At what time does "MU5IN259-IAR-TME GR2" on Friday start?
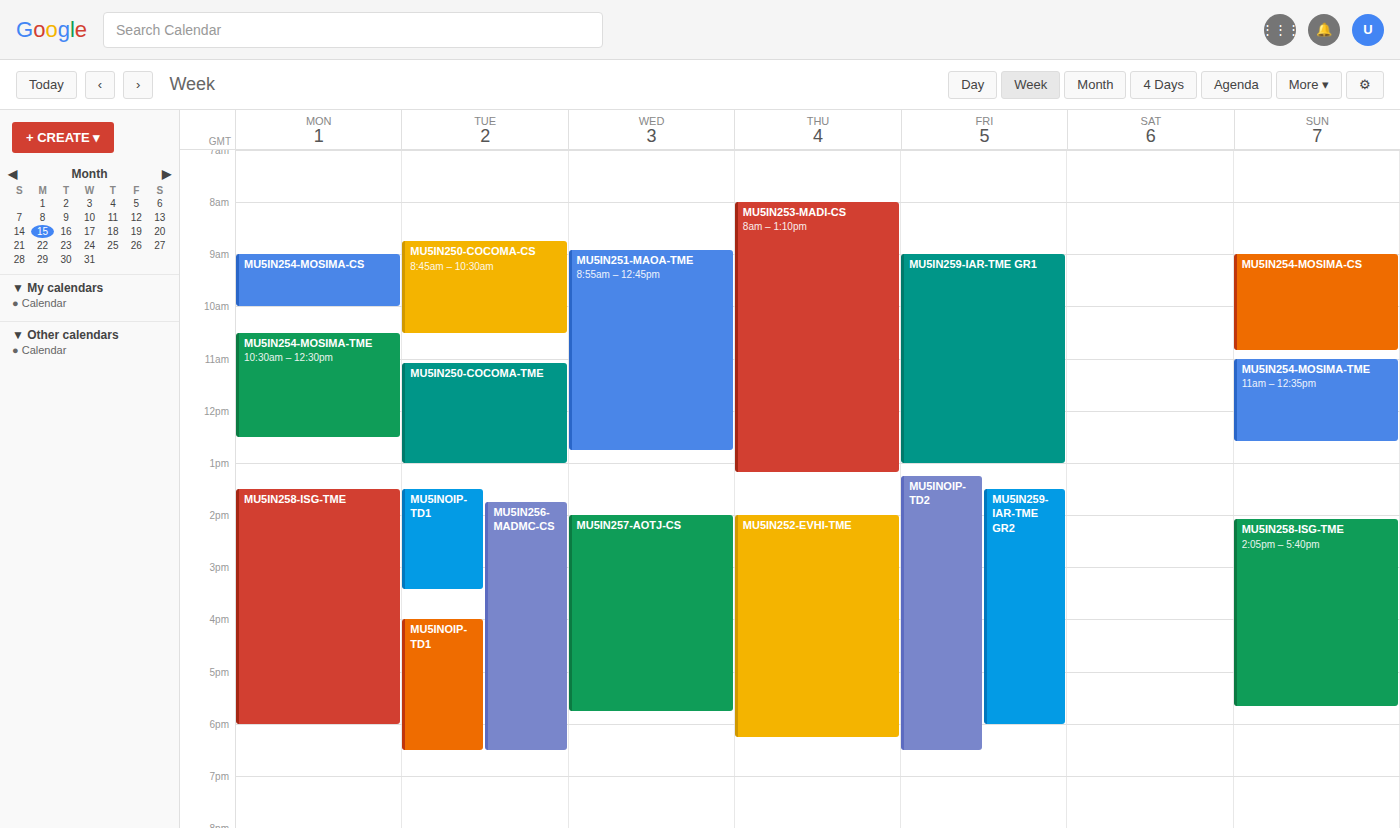
1:30 PM